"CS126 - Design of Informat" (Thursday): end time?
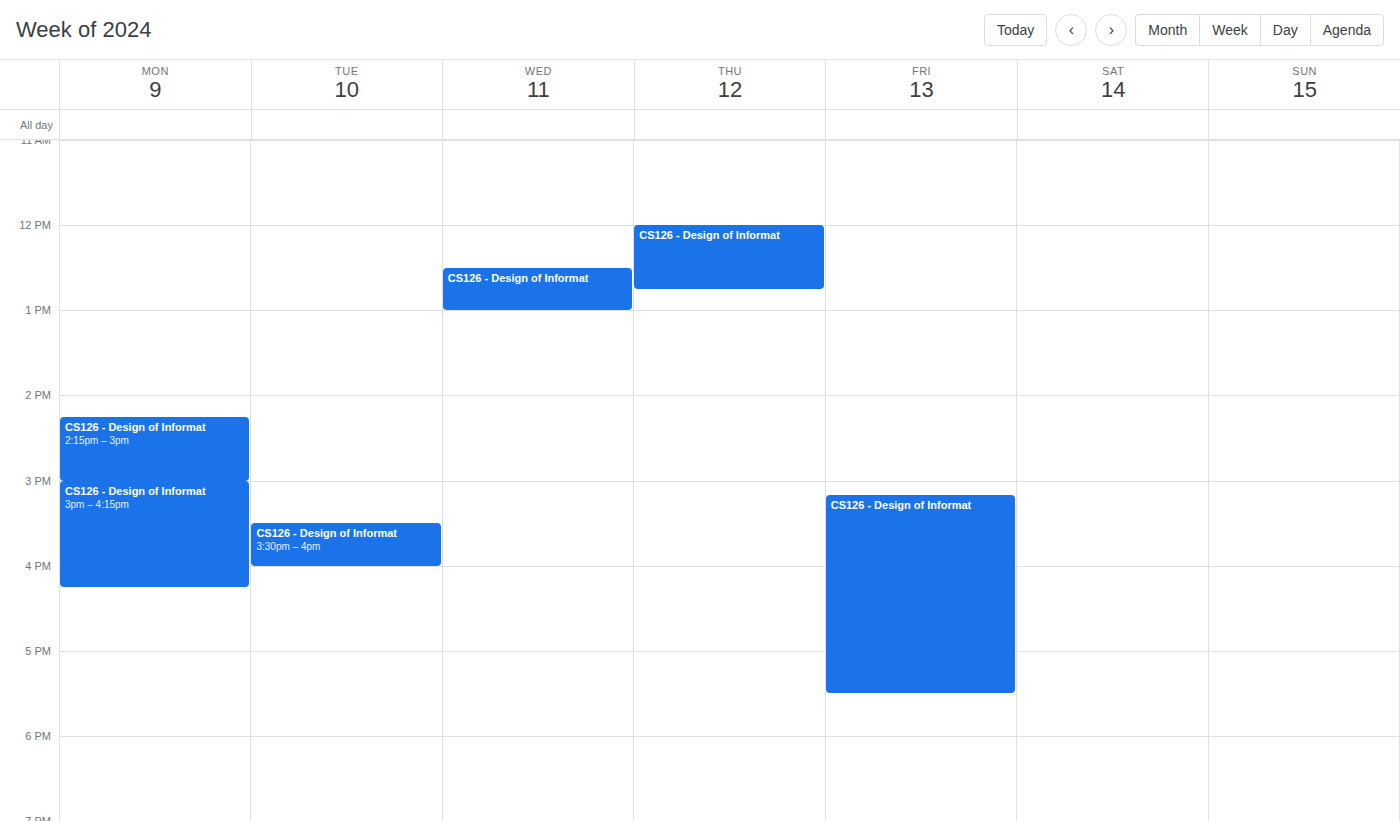
12:45 PM